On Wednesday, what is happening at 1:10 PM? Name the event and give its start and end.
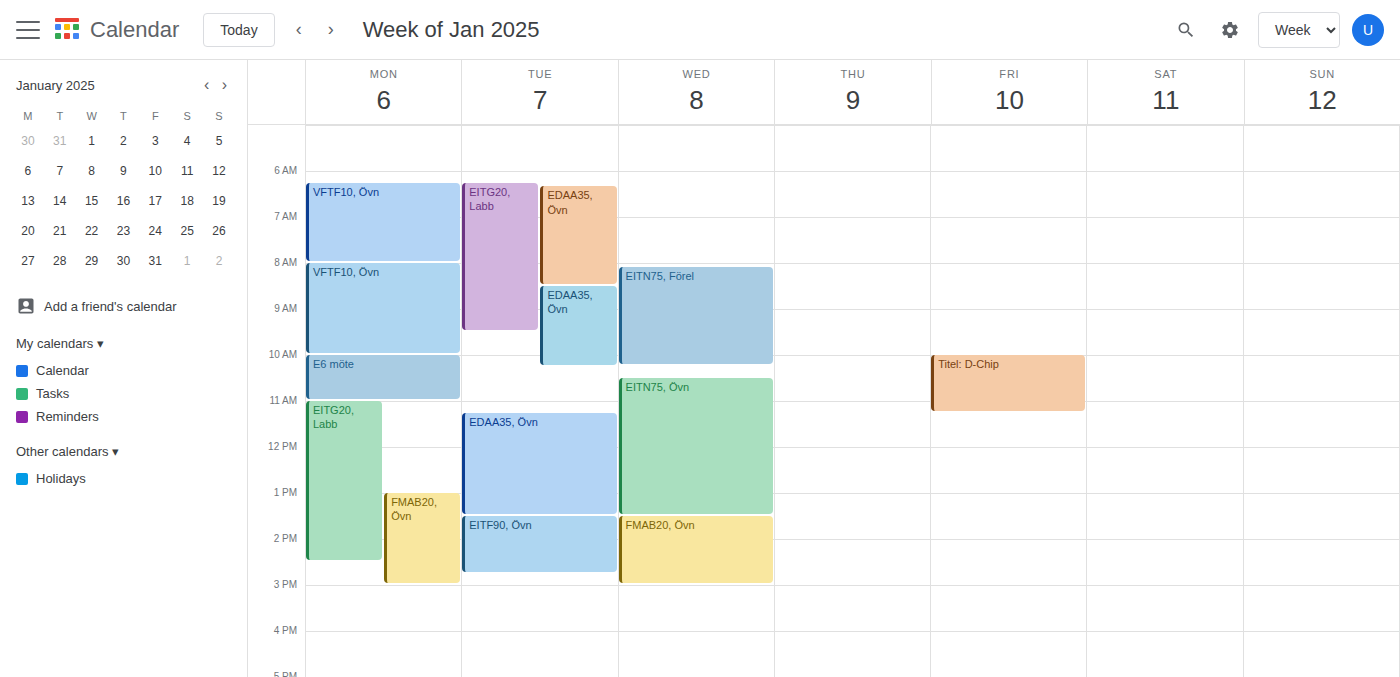
"EITN75, Övn", 10:30 AM to 1:30 PM